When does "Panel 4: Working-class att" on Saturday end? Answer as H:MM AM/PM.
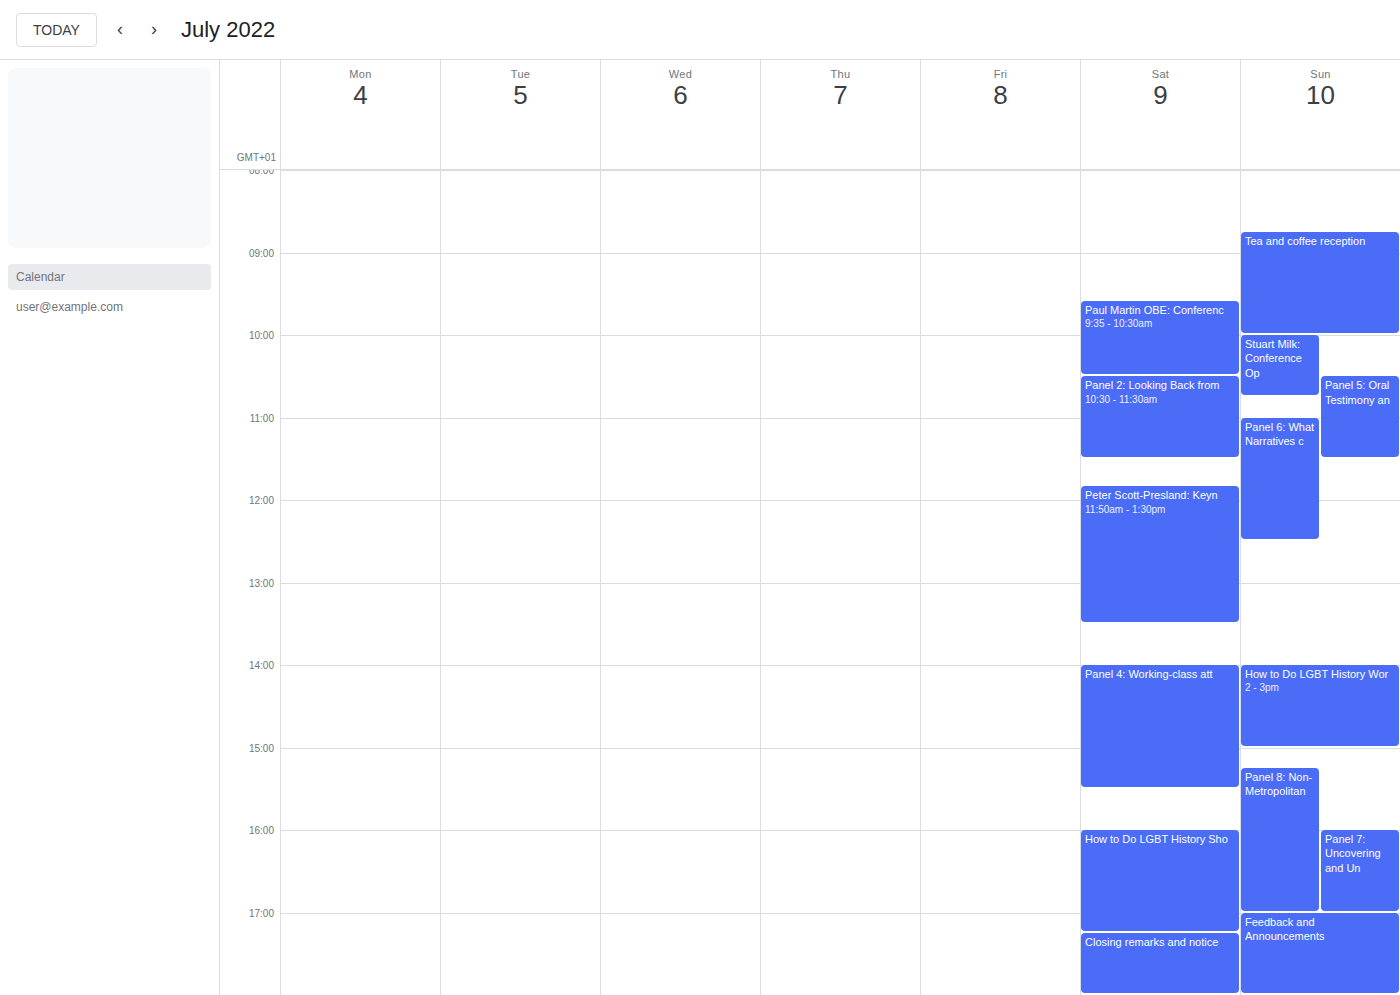
3:30 PM